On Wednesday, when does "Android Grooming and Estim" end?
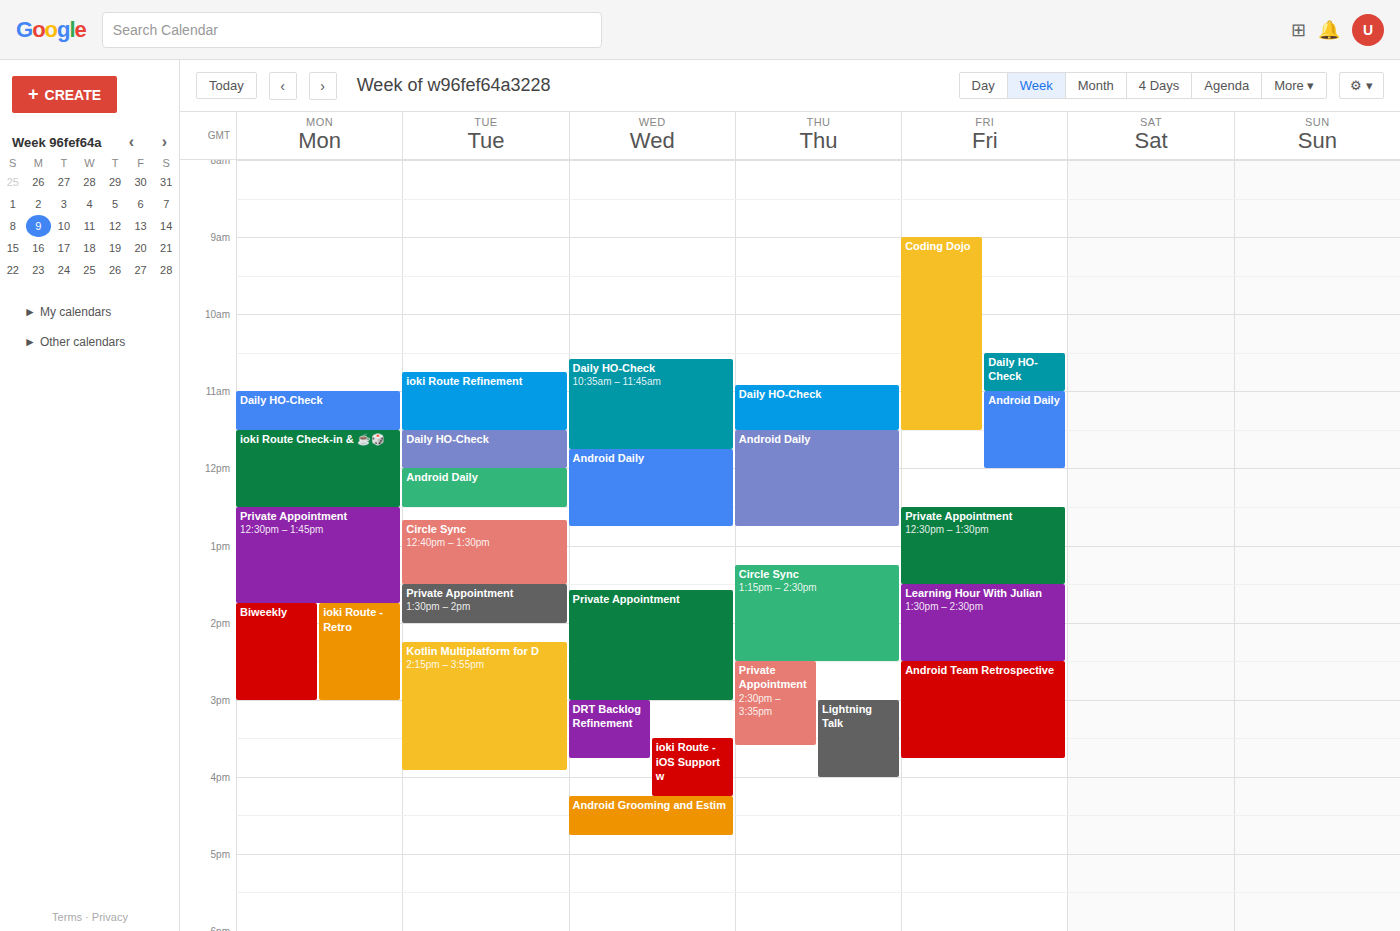
16:45